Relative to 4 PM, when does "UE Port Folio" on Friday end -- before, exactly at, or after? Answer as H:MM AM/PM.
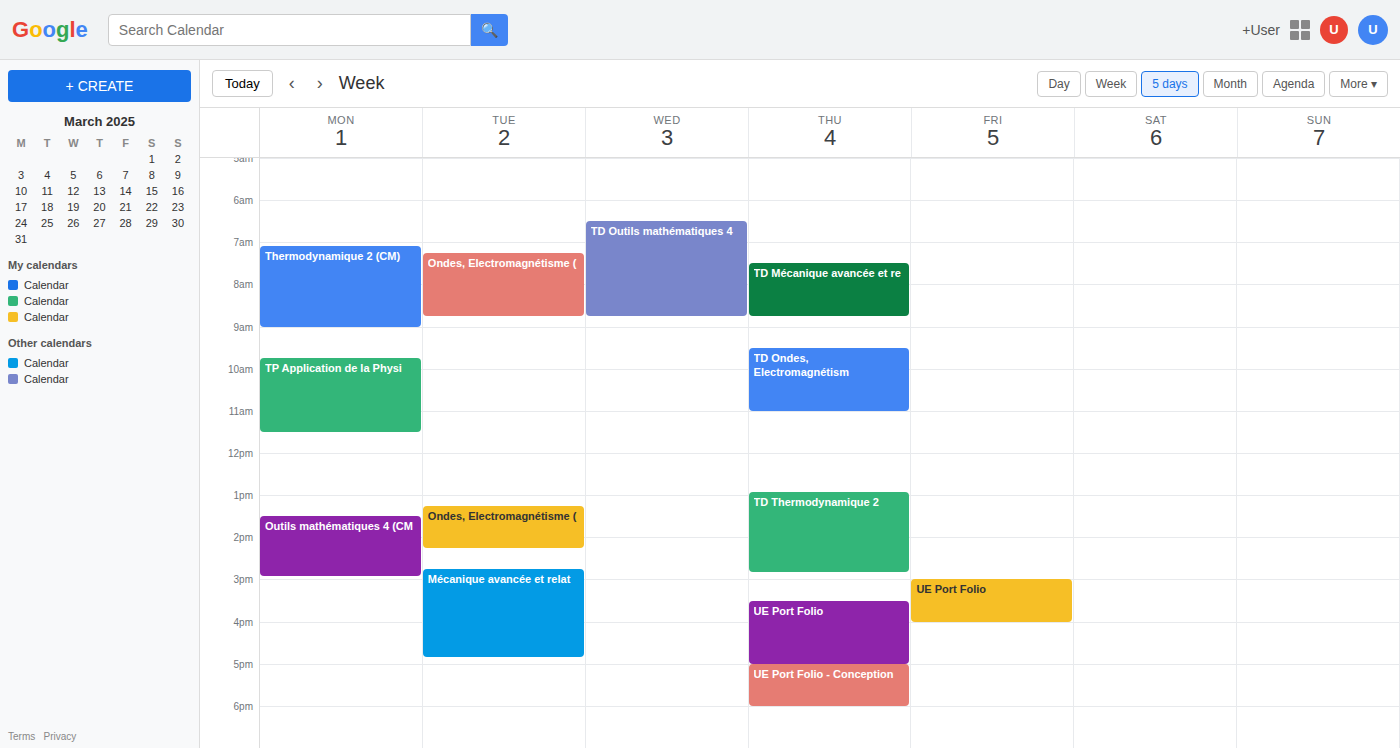
4:00 PM -- exactly at 4 PM, on the 4 PM line.